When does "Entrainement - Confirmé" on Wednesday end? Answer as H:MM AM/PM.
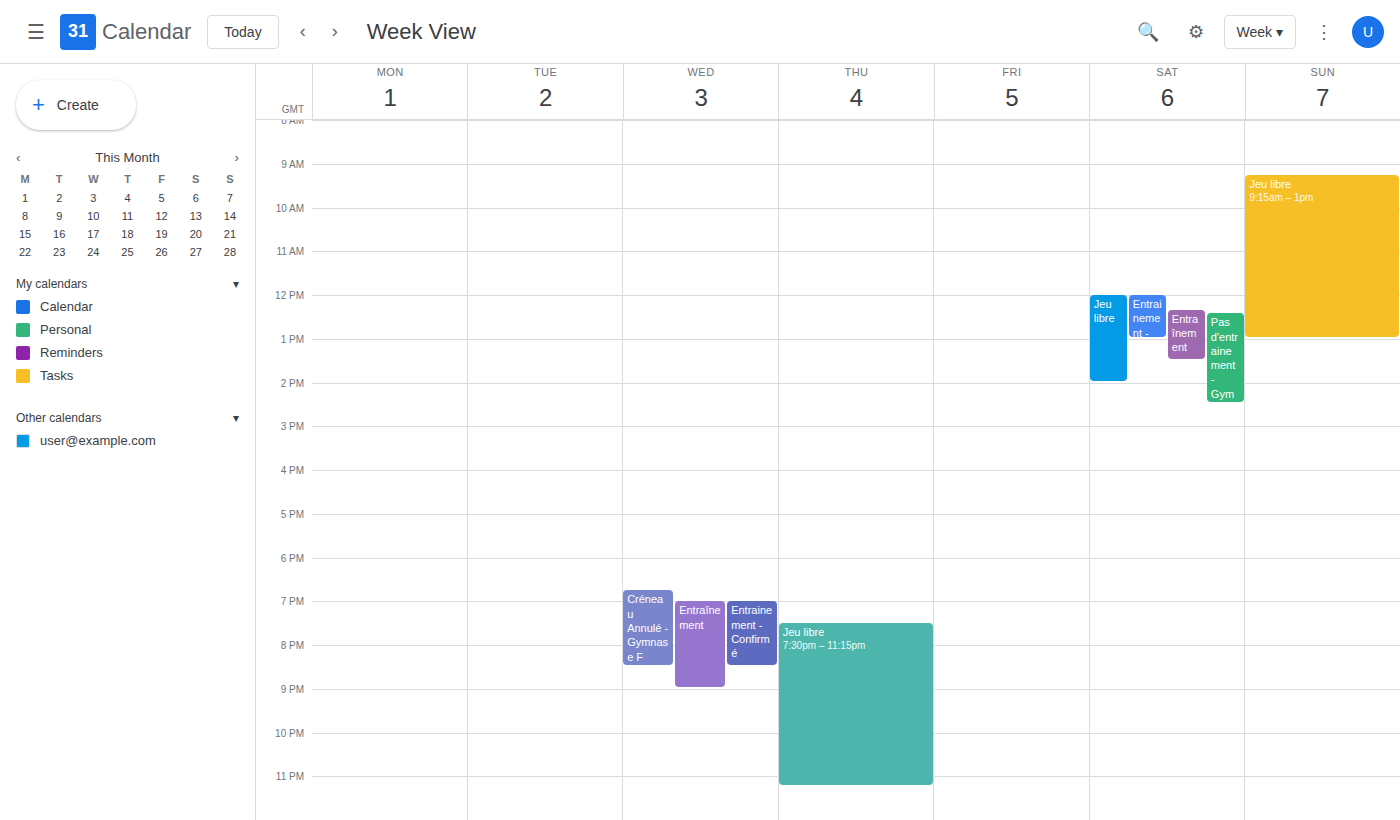
8:30 PM